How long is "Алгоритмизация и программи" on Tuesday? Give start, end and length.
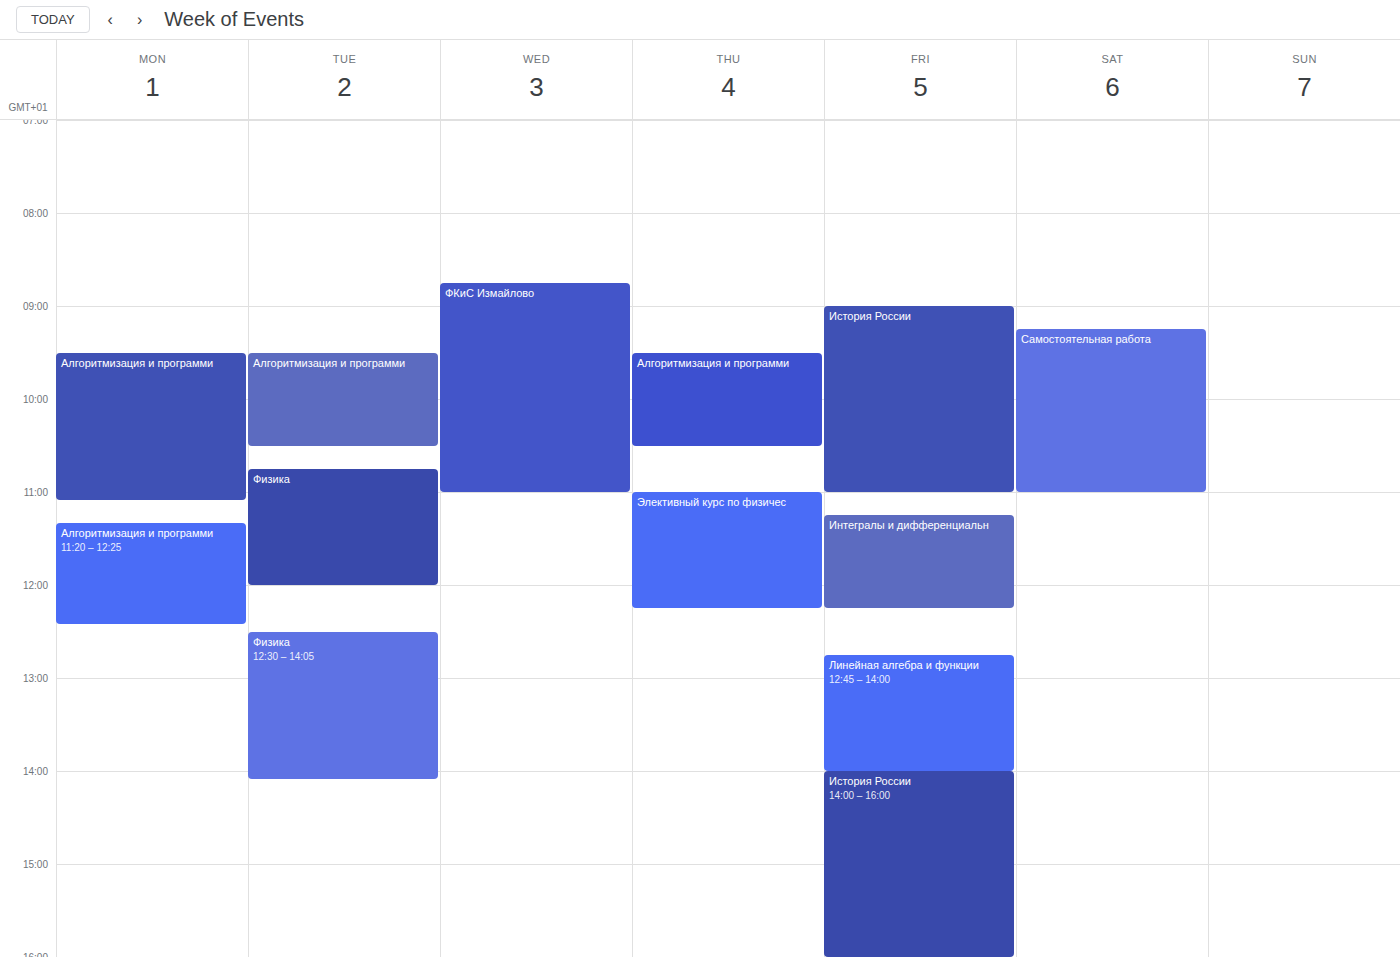
9:30 AM to 10:30 AM, 1 hour